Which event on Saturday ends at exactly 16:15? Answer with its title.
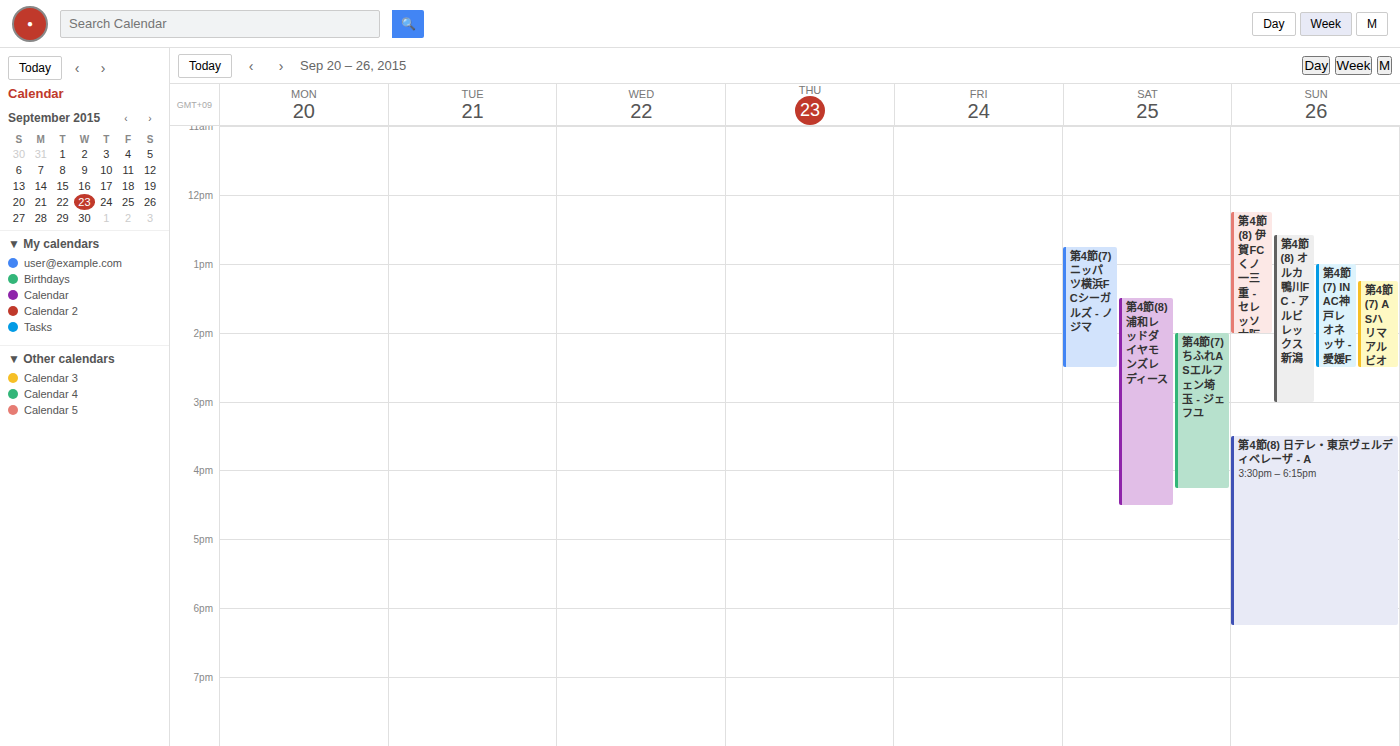
"第4節(7) ちふれASエルフェン埼玉 - ジェフユ"